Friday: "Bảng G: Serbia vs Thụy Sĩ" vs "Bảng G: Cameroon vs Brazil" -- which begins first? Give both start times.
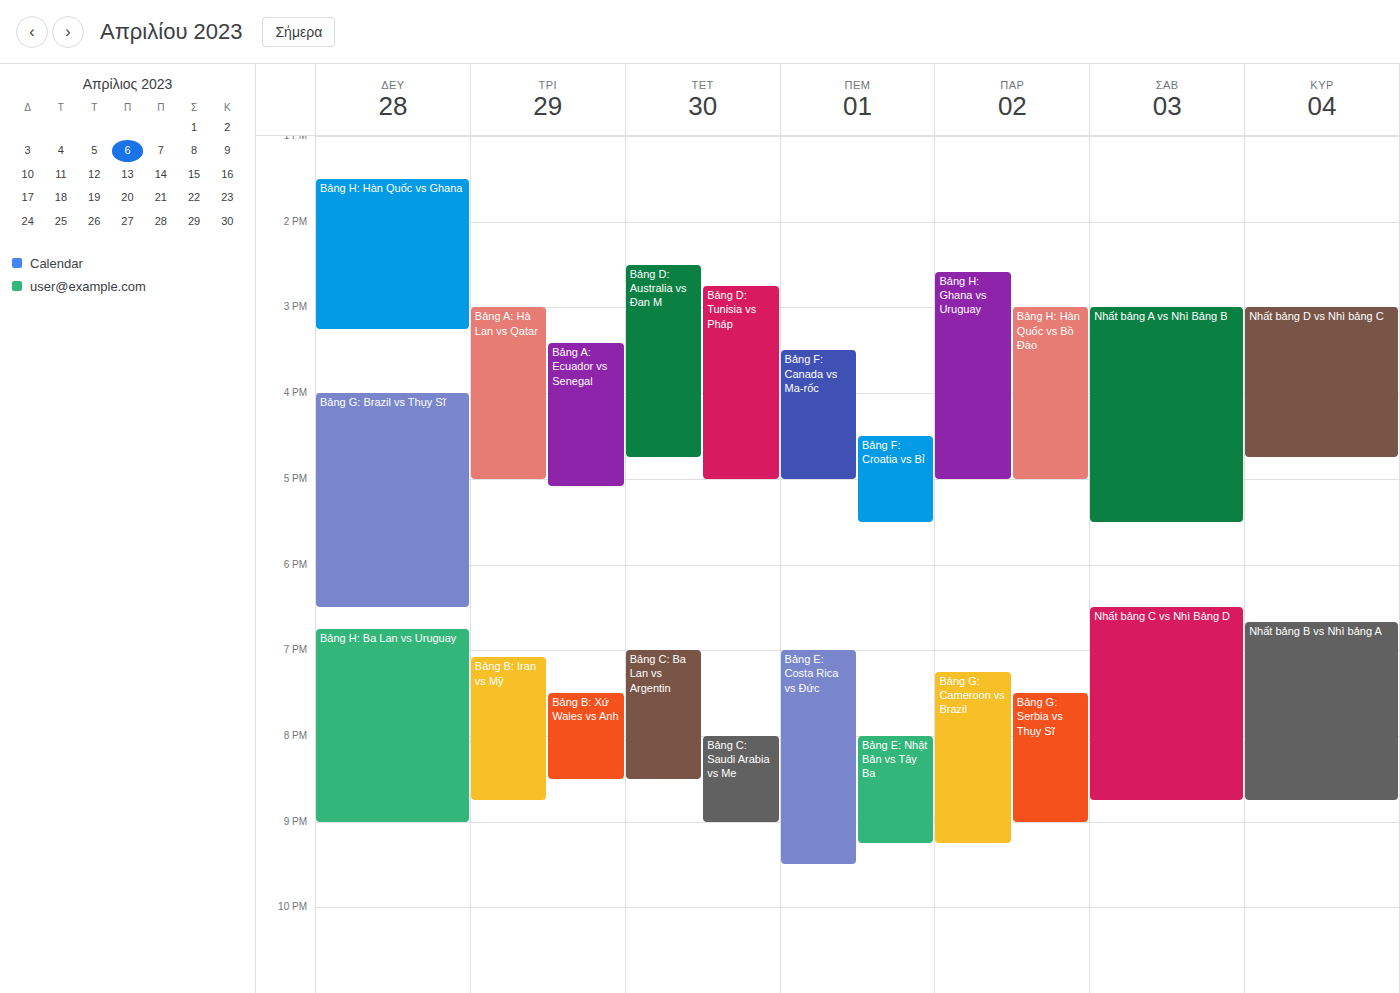
"Bảng G: Cameroon vs Brazil" 7:15 PM; "Bảng G: Serbia vs Thụy Sĩ" 7:30 PM.